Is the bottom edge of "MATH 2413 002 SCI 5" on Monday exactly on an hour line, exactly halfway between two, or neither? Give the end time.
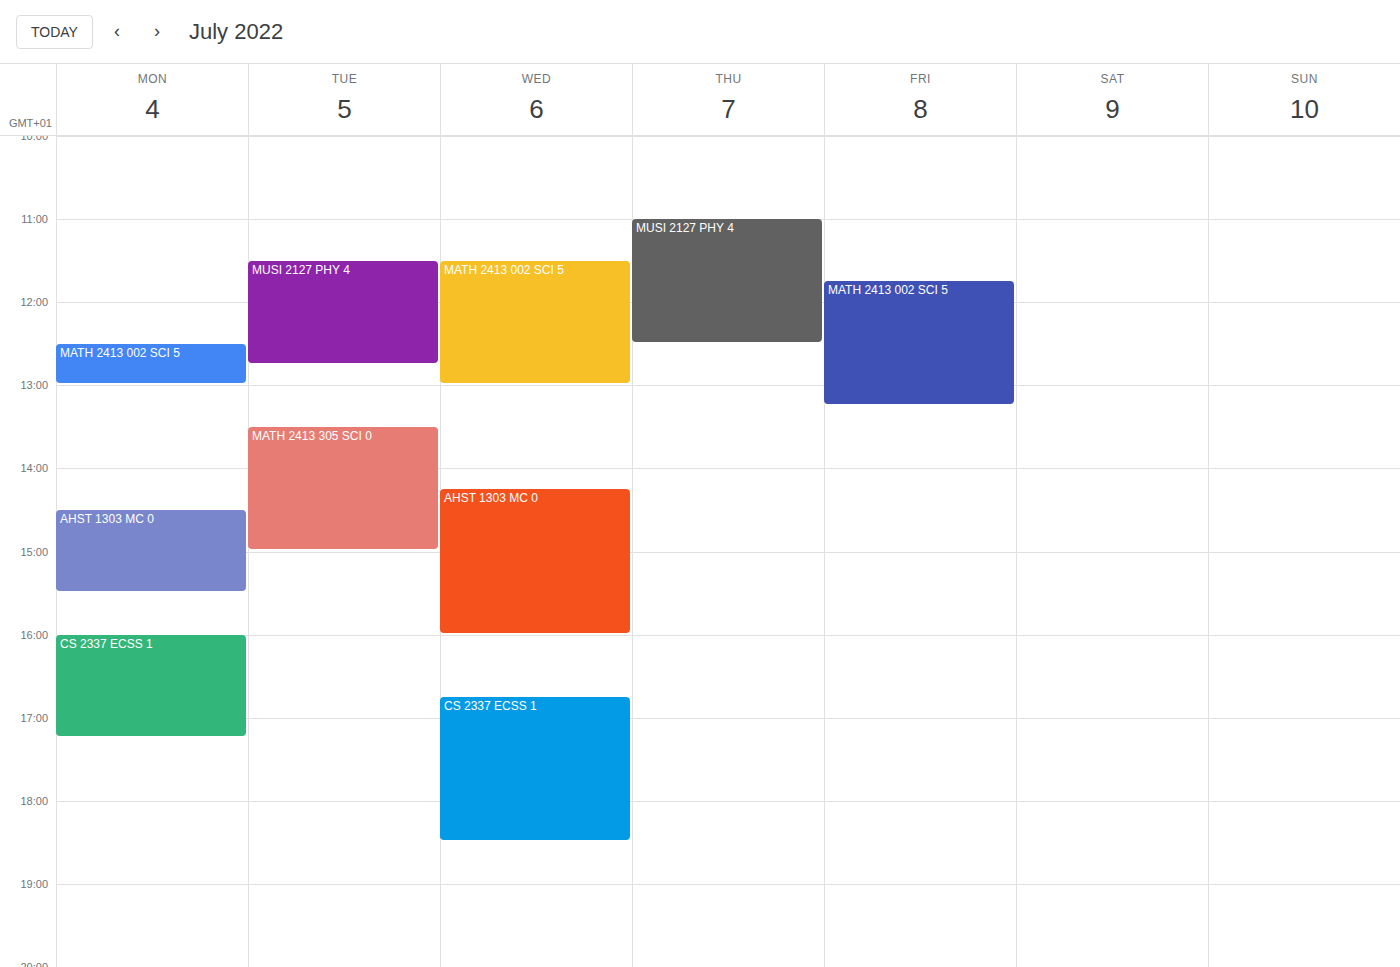
13:00 -- exactly on the 13:00 line.